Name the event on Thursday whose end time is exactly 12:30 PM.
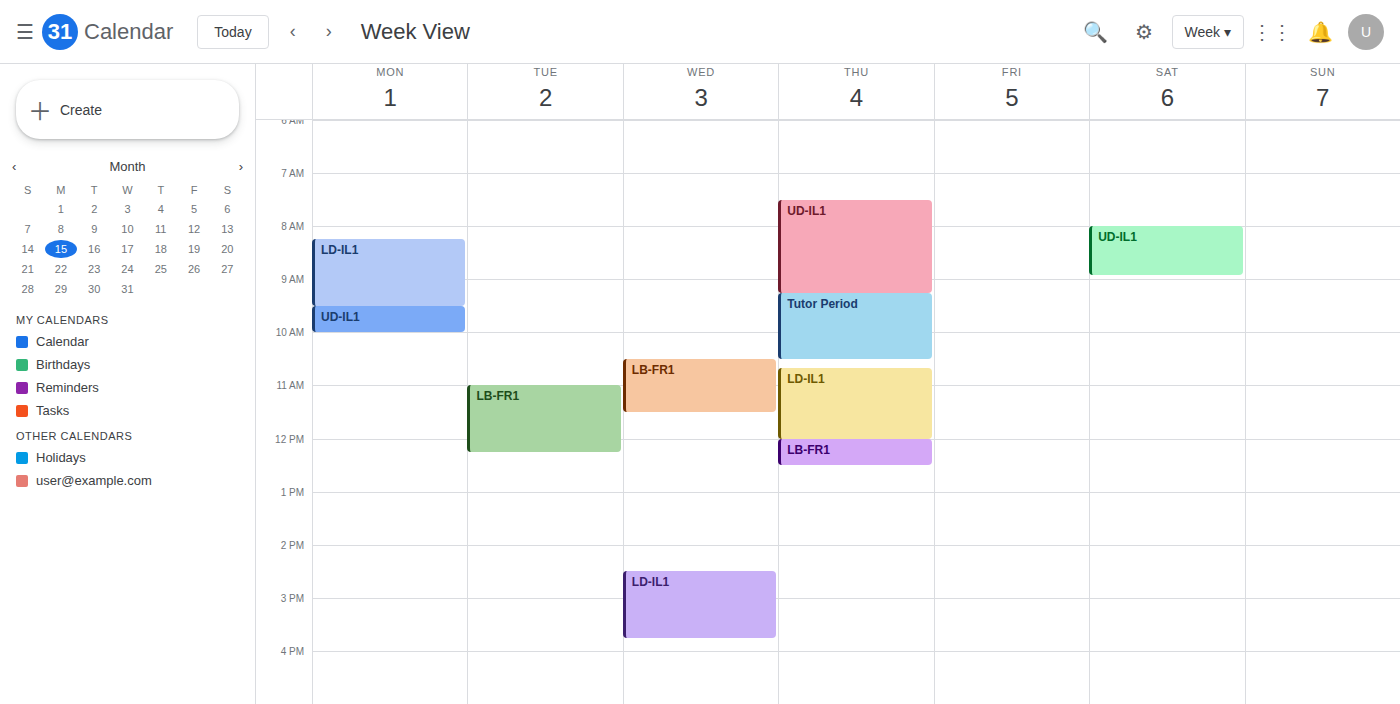
"LB-FR1"